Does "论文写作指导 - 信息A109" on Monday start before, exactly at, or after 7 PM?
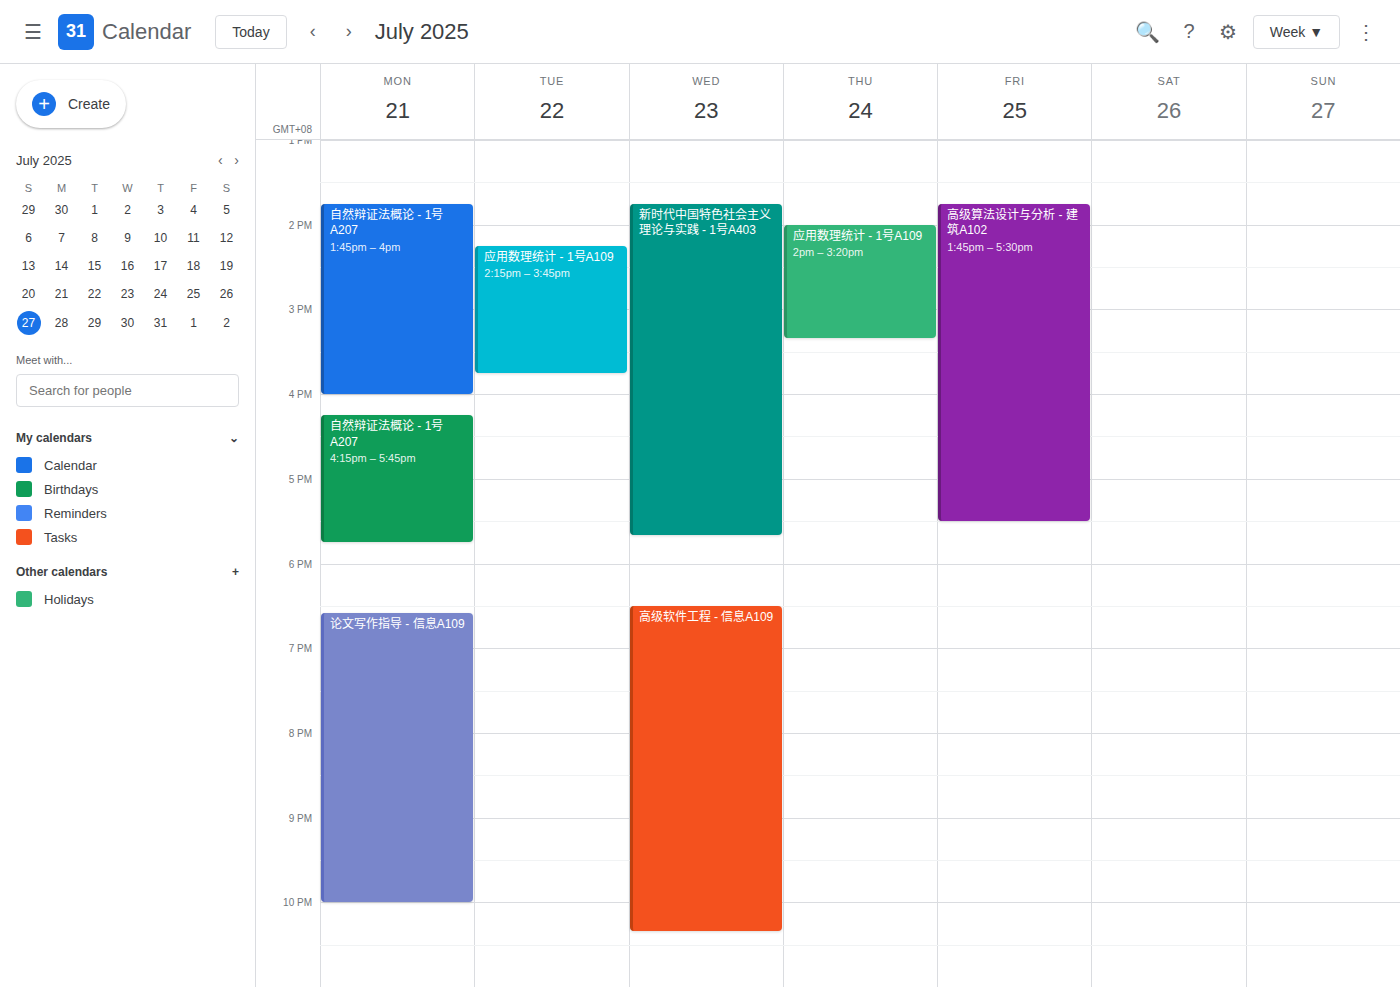
6:35 PM -- before 7 PM, 25 minutes above the 7 PM line.